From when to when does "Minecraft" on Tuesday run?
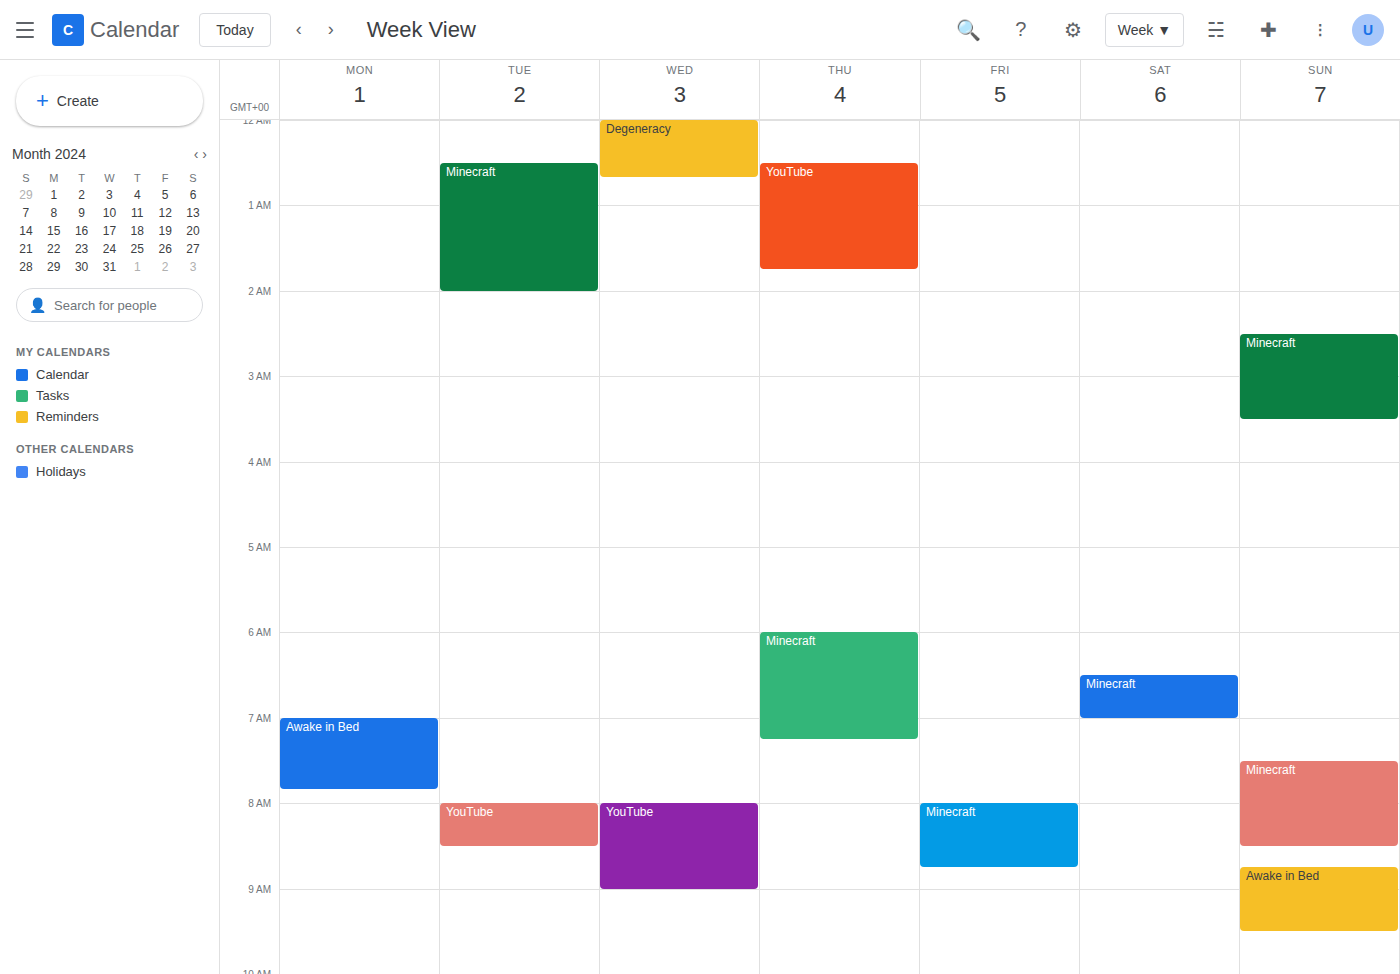
12:30 AM to 2:00 AM